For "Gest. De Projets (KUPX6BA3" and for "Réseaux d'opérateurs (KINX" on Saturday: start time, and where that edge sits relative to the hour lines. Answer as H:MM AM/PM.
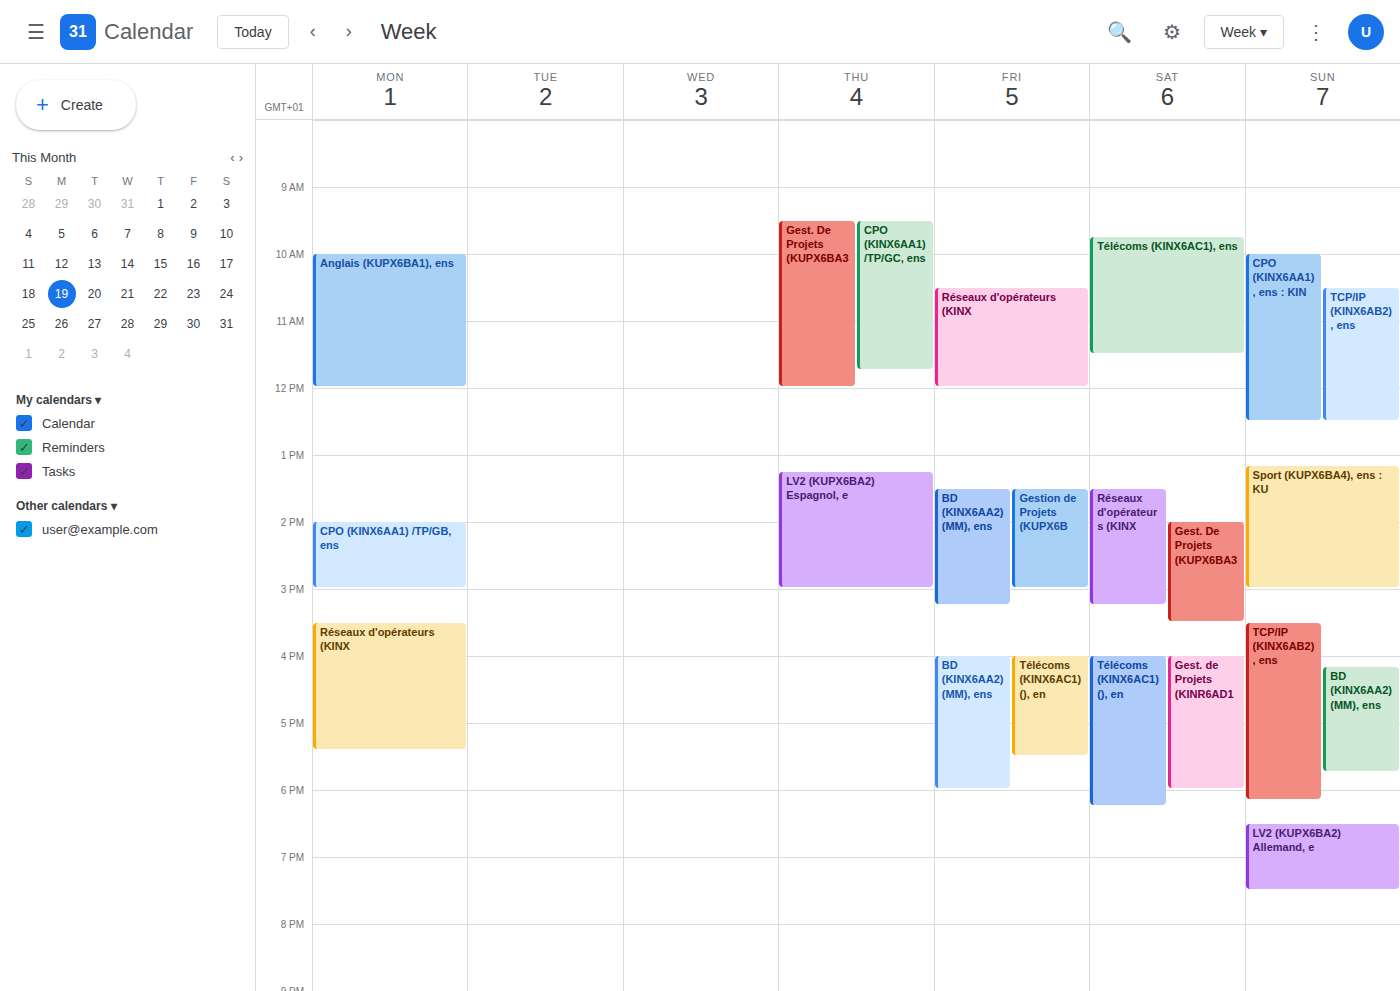
"Gest. De Projets (KUPX6BA3": 2:00 PM, exactly on the 2 PM line. "Réseaux d'opérateurs (KINX": 1:30 PM, halfway between the 1 PM and 2 PM lines.